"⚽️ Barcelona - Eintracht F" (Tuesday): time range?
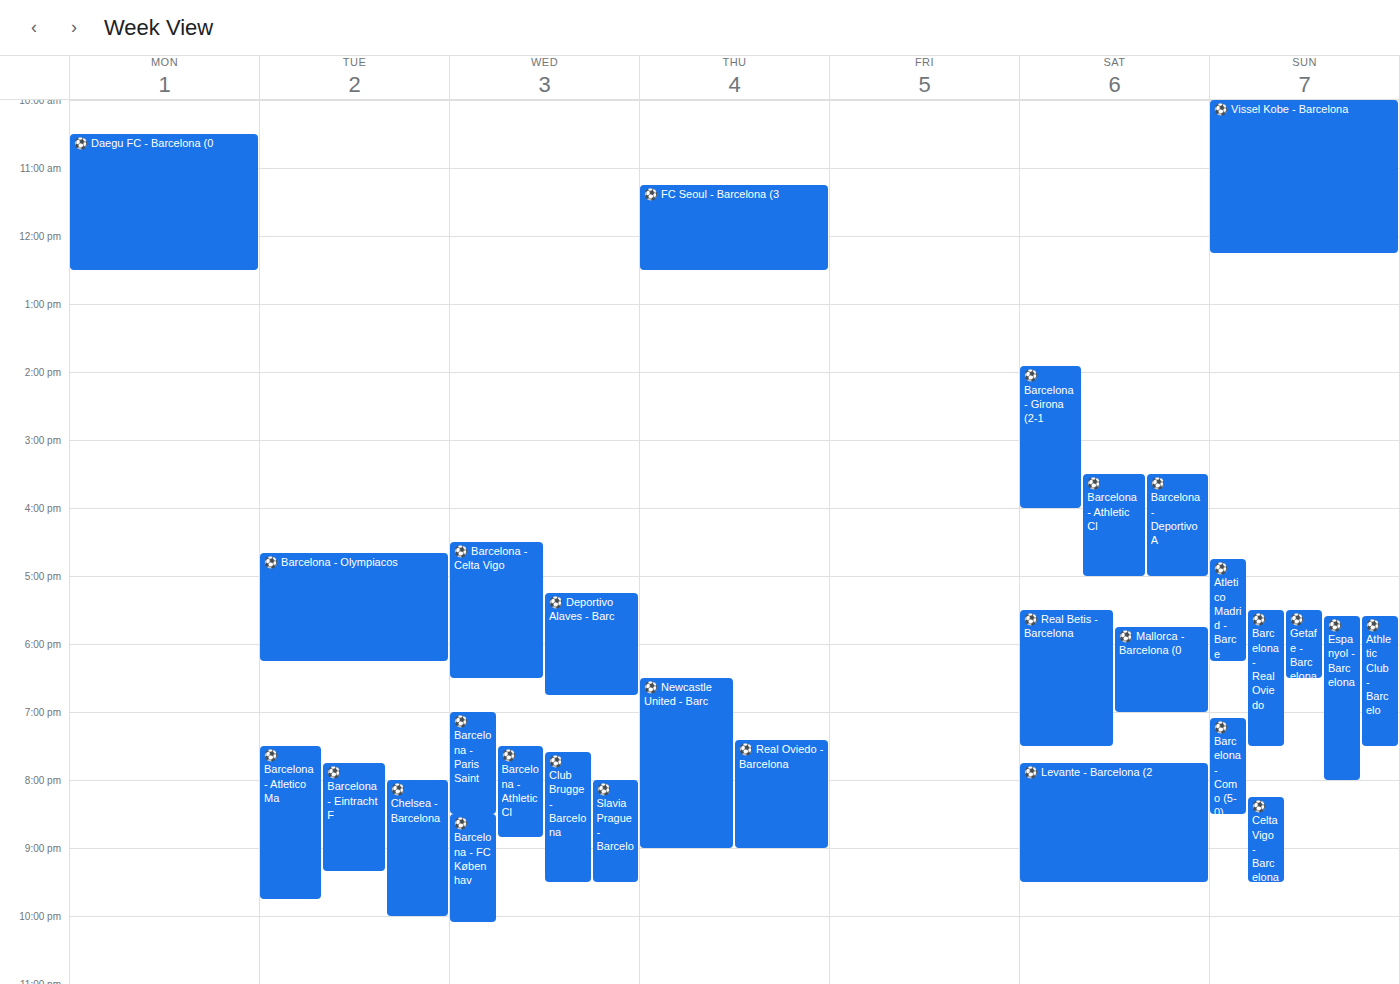
7:45 PM to 9:20 PM